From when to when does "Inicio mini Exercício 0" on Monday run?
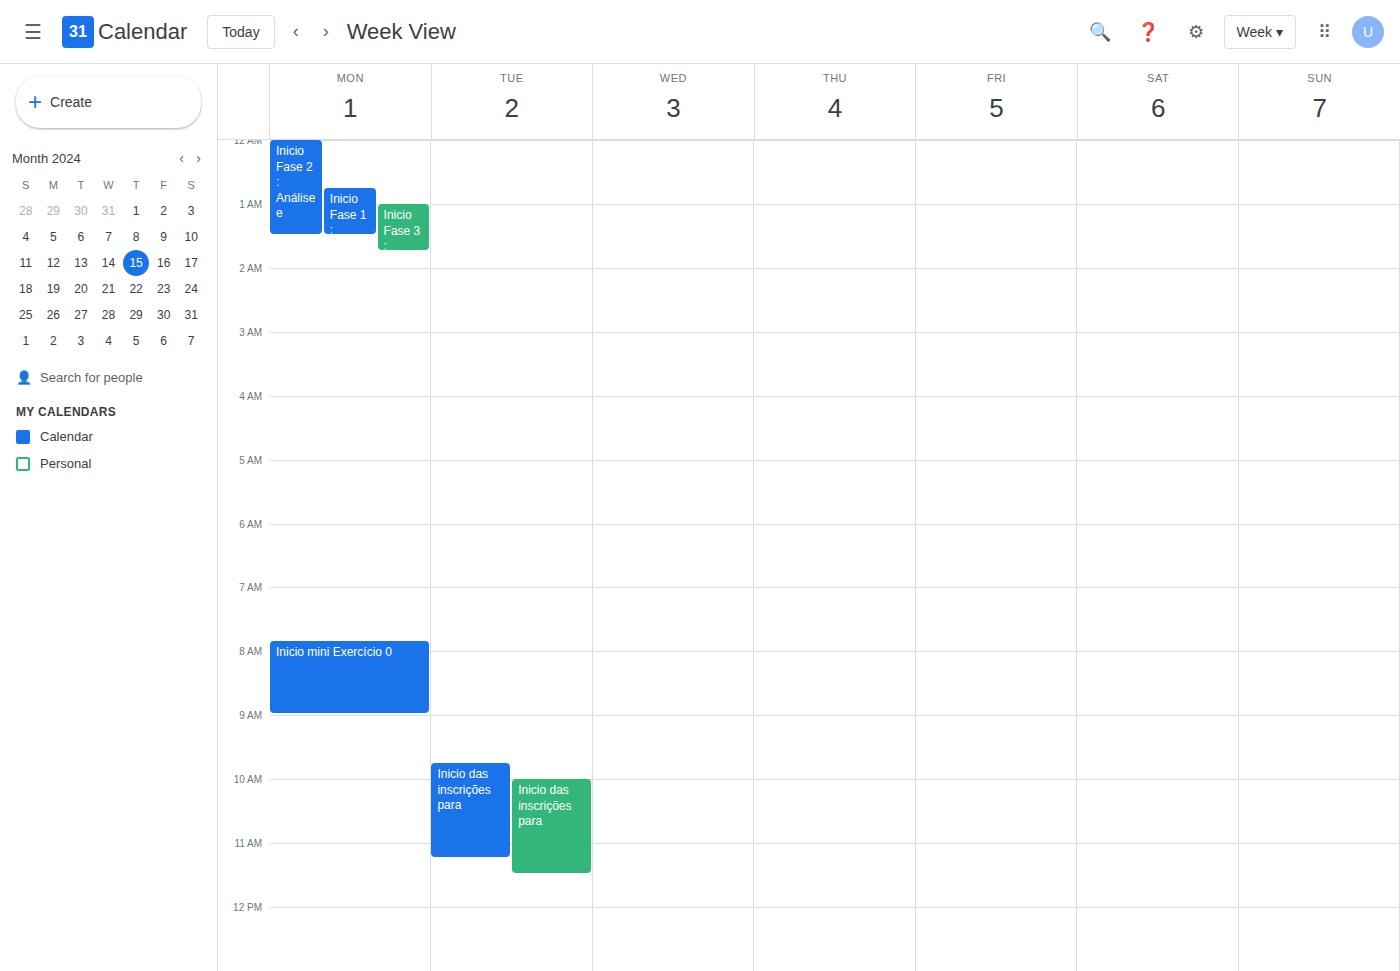
7:50 AM to 9:00 AM